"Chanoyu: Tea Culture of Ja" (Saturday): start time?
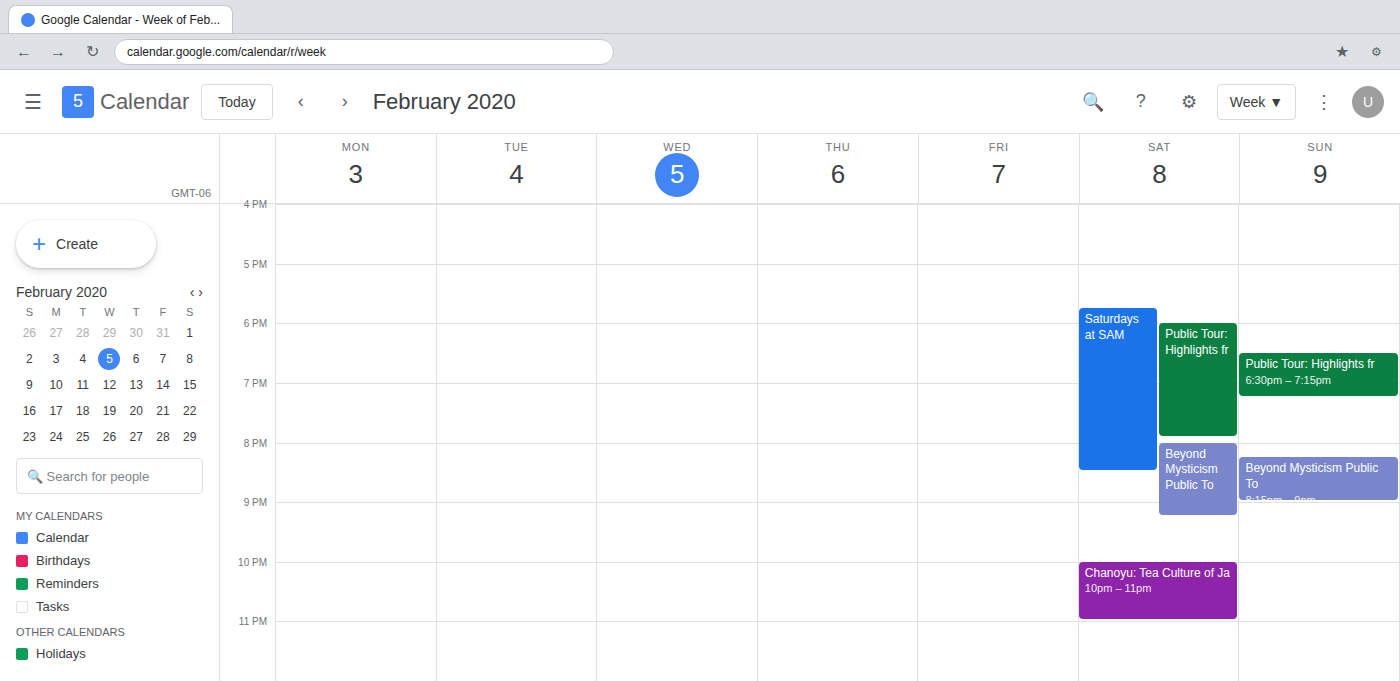
10:00 PM